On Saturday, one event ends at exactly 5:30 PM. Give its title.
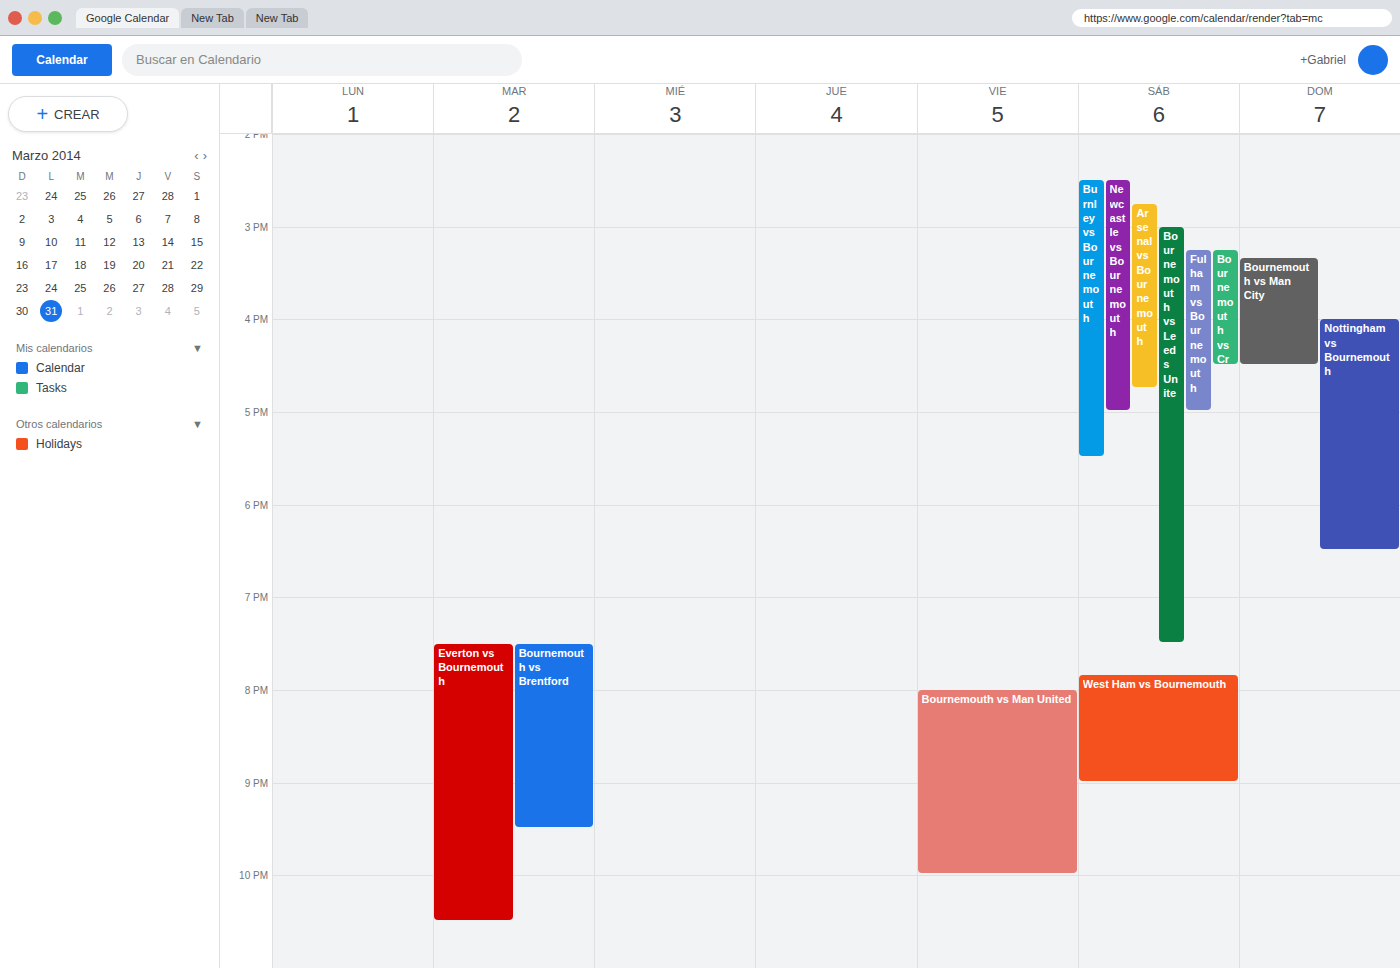
"Burnley vs Bournemouth"